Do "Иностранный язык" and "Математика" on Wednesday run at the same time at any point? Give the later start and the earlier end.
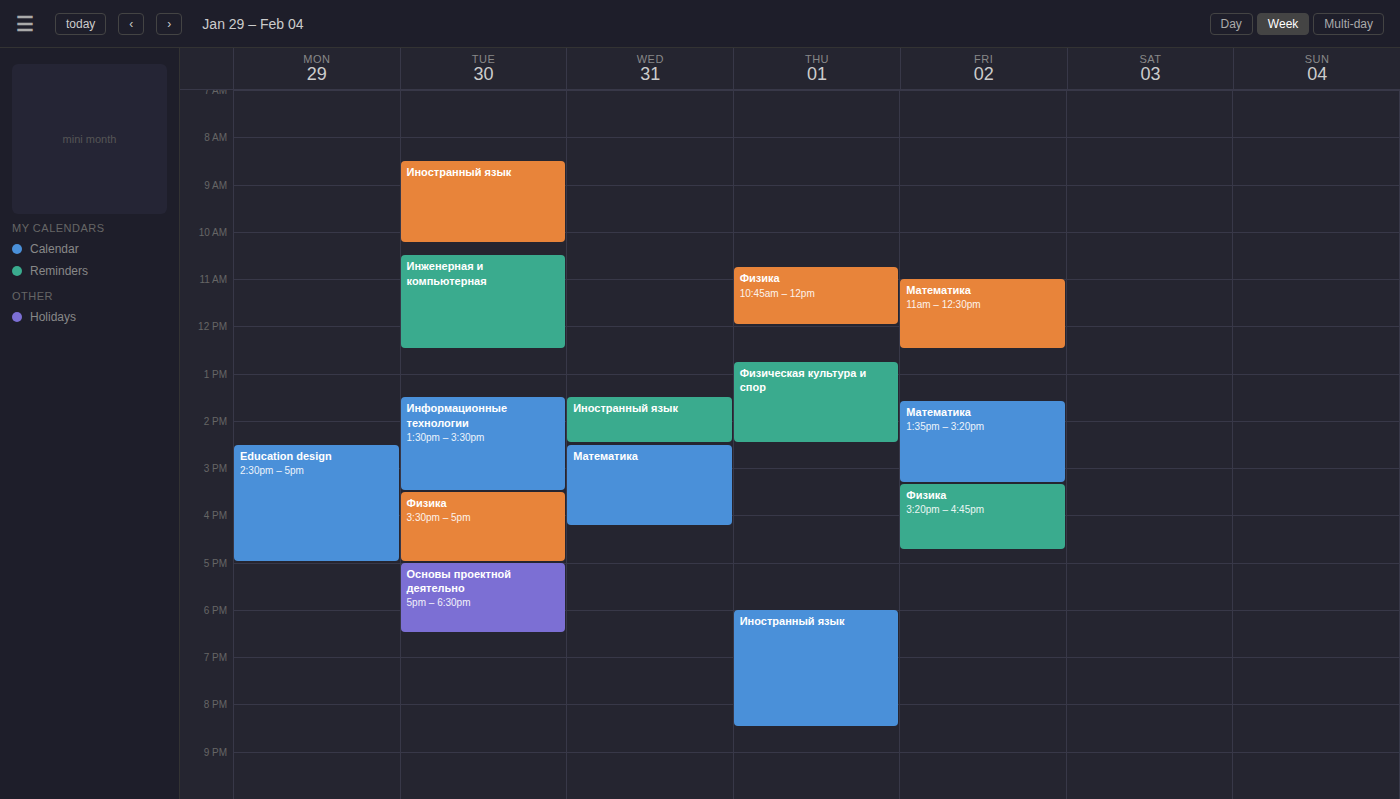
"Иностранный язык" ends at 14:30, exactly when "Математика" starts -- they touch but do not overlap.